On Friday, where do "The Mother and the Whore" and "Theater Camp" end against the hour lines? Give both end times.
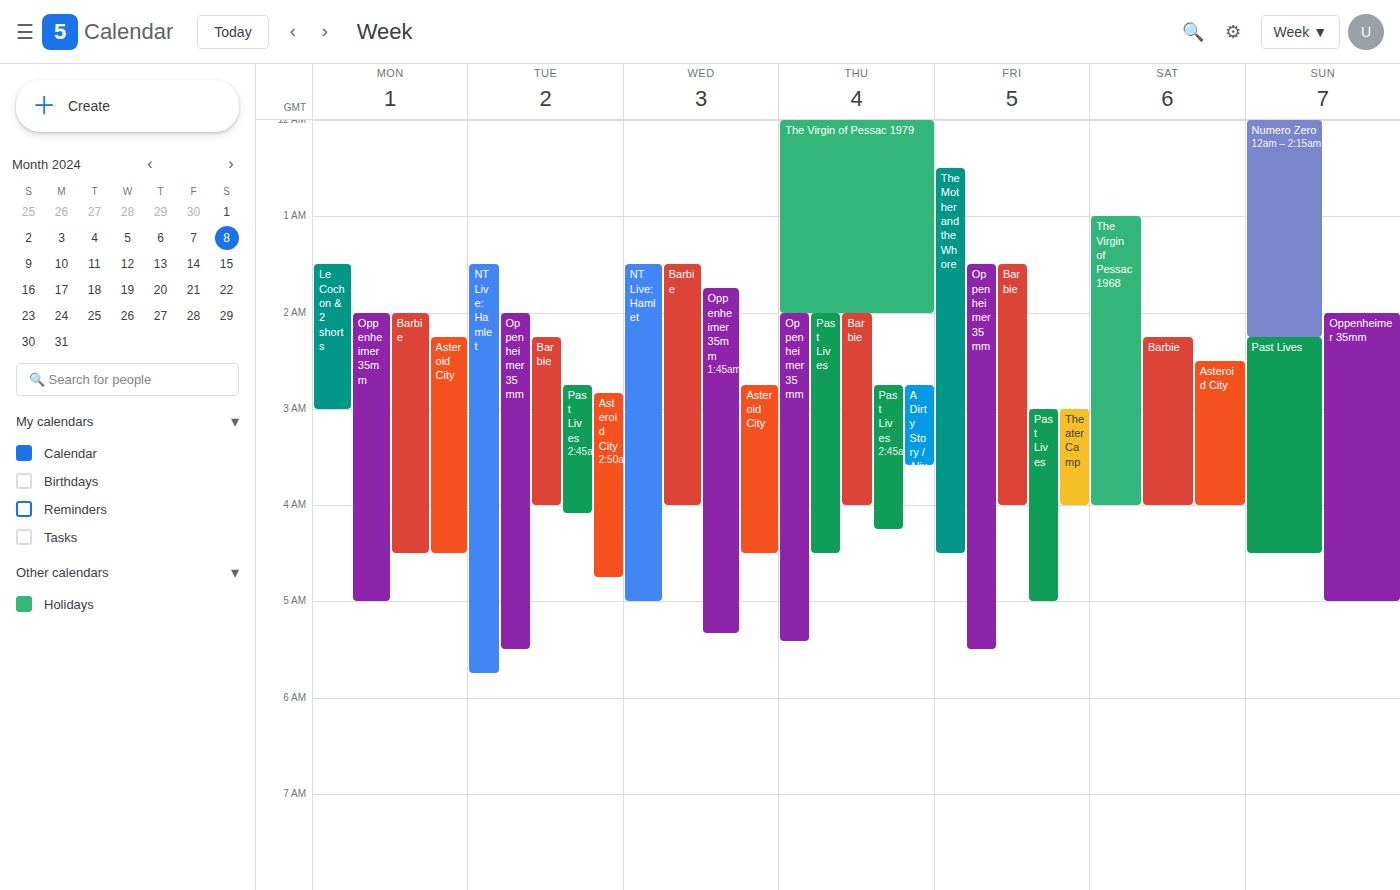
"The Mother and the Whore": 4:30 AM, halfway between the 4 AM and 5 AM lines. "Theater Camp": 4:00 AM, exactly on the 4 AM line.